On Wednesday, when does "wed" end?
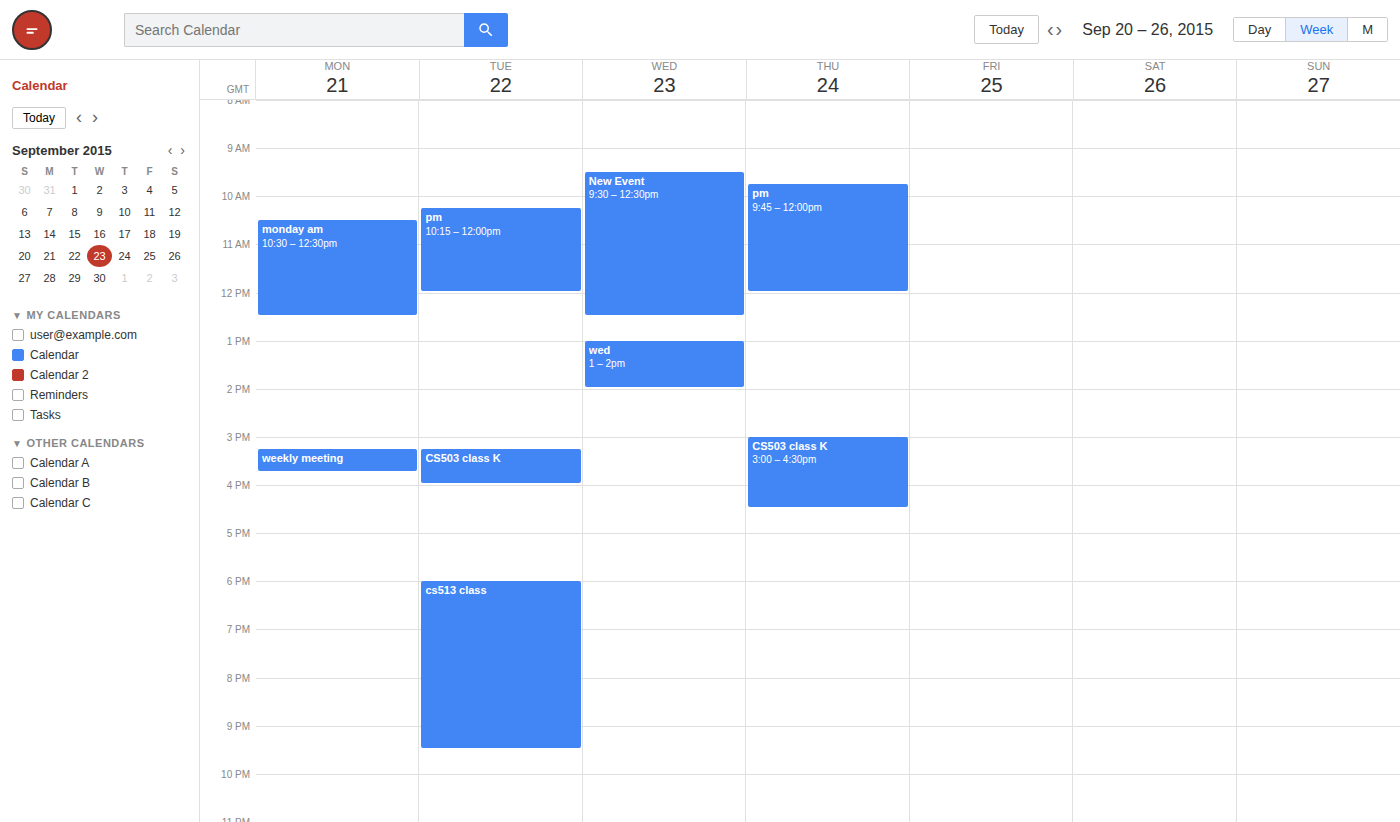
2:00 PM